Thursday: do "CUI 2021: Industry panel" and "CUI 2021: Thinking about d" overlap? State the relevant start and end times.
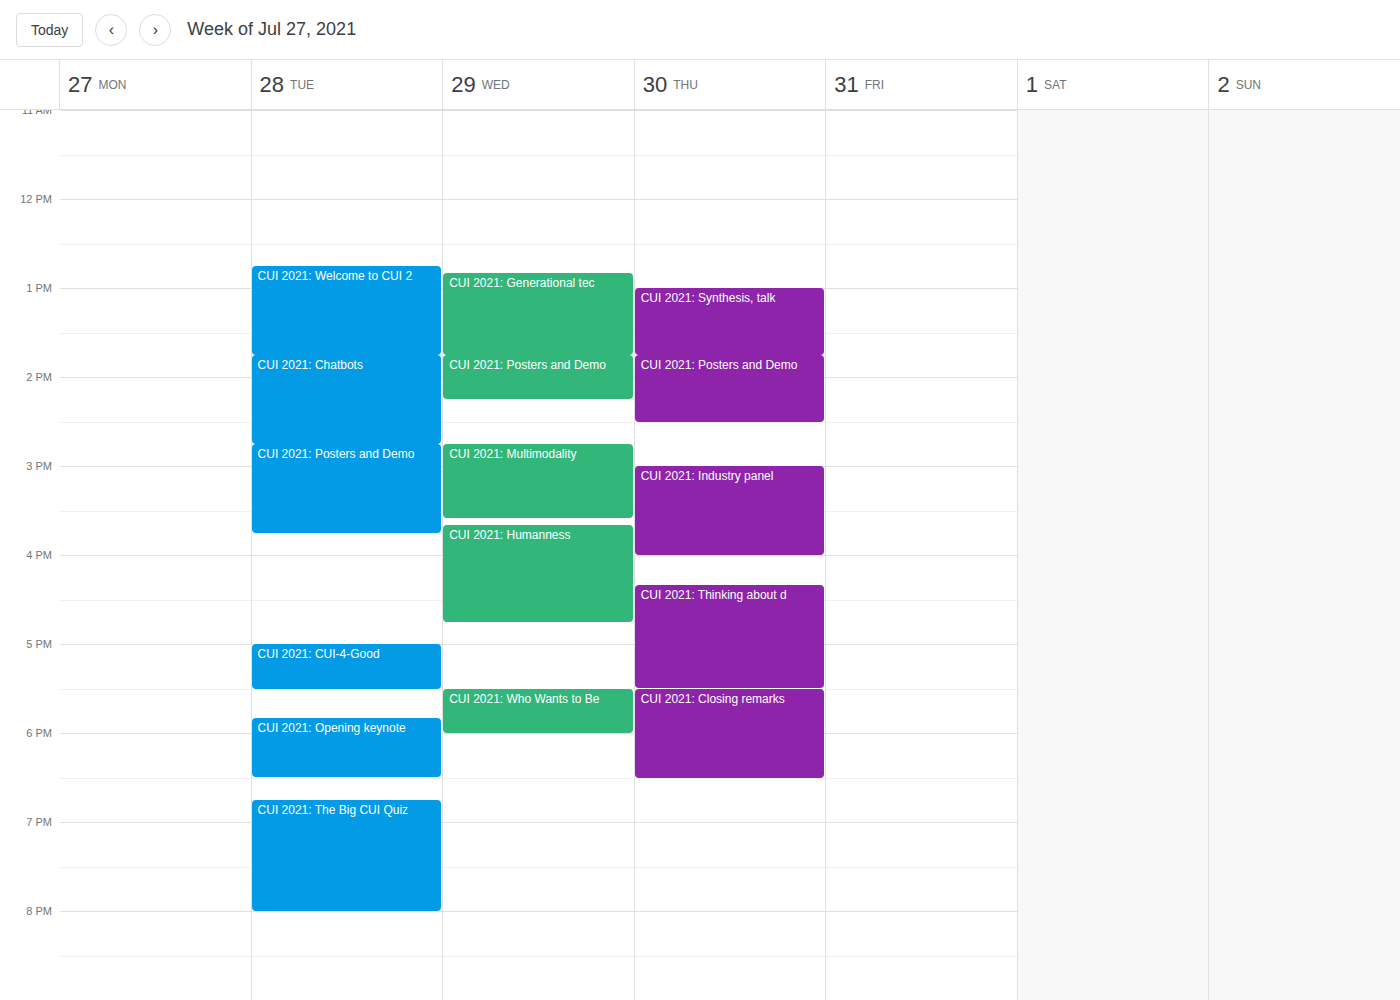
"CUI 2021: Industry panel" ends at 4:00 PM and "CUI 2021: Thinking about d" starts at 4:20 PM -- no overlap.